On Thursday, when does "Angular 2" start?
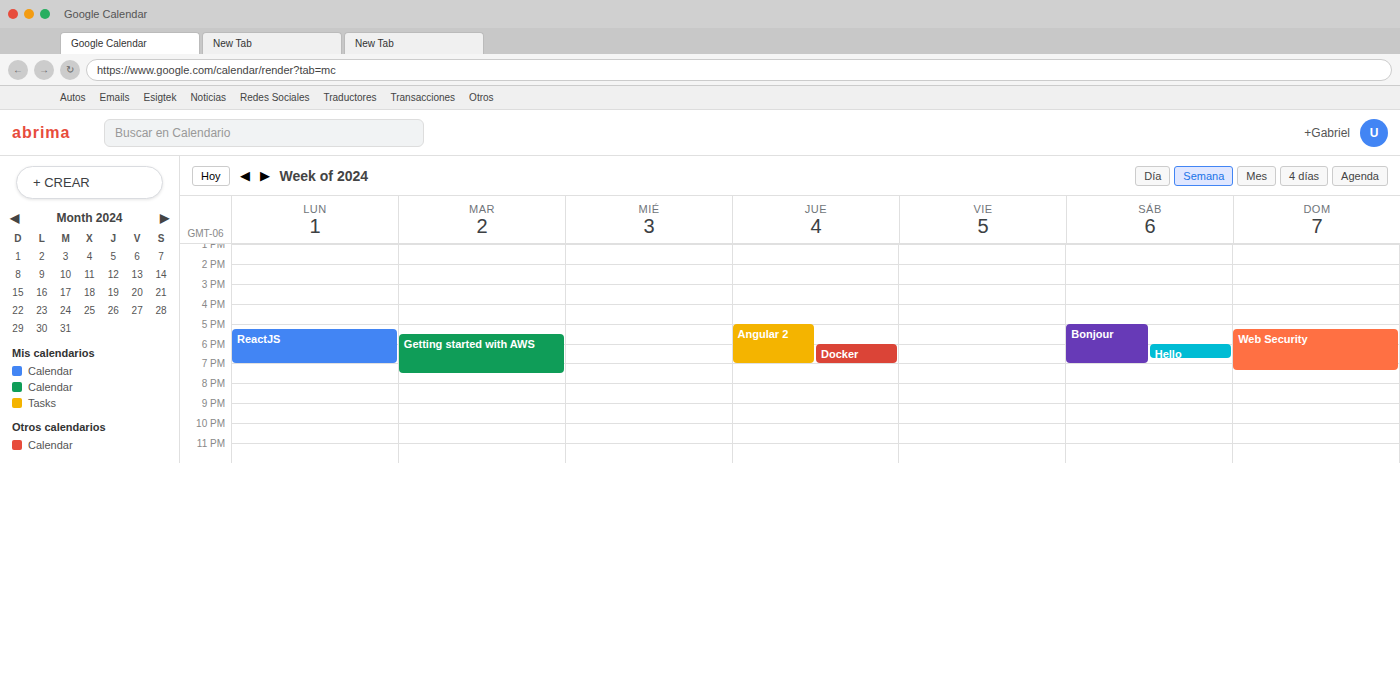
5:00 PM